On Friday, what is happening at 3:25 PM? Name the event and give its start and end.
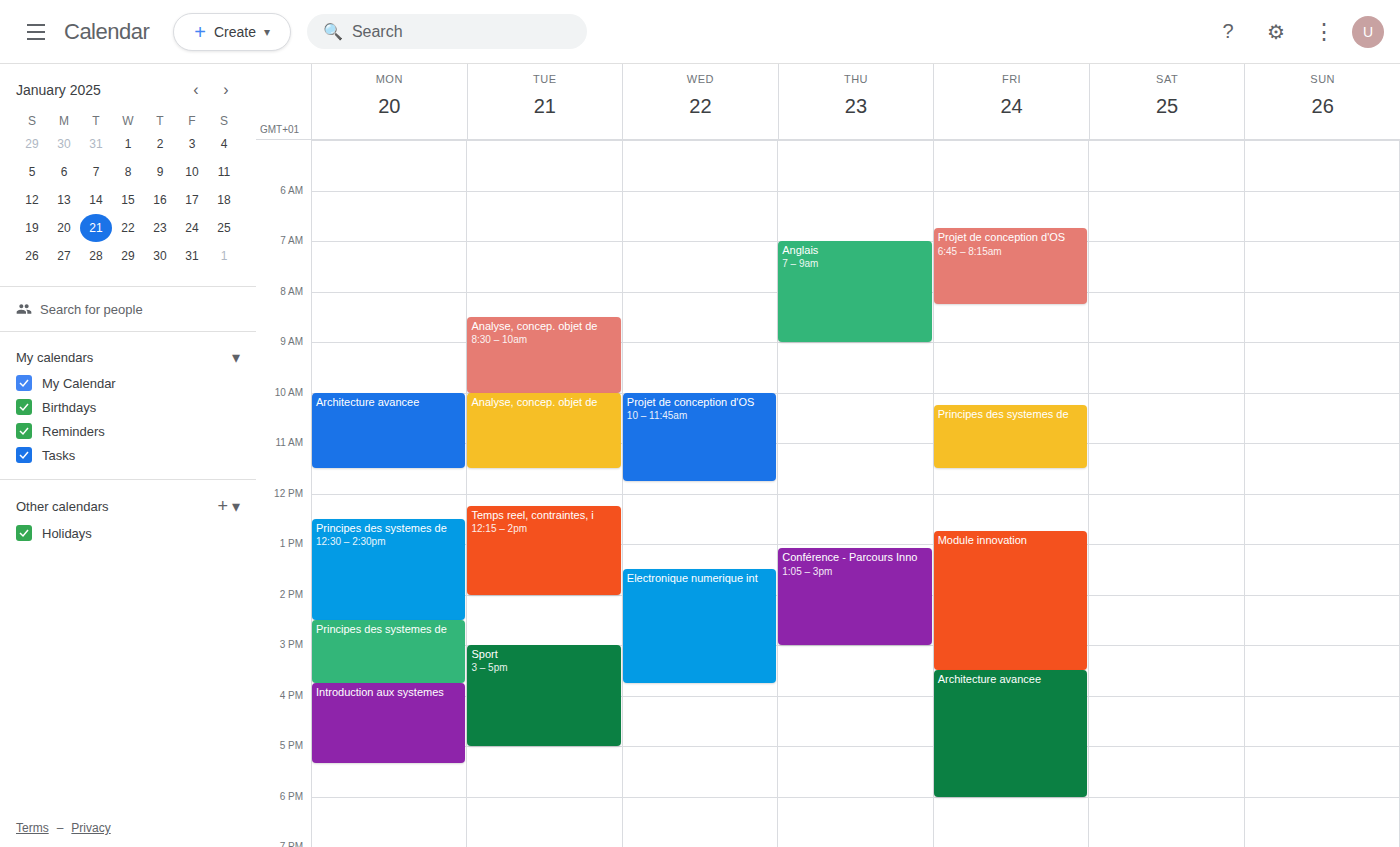
"Module innovation", 12:45 PM to 3:30 PM